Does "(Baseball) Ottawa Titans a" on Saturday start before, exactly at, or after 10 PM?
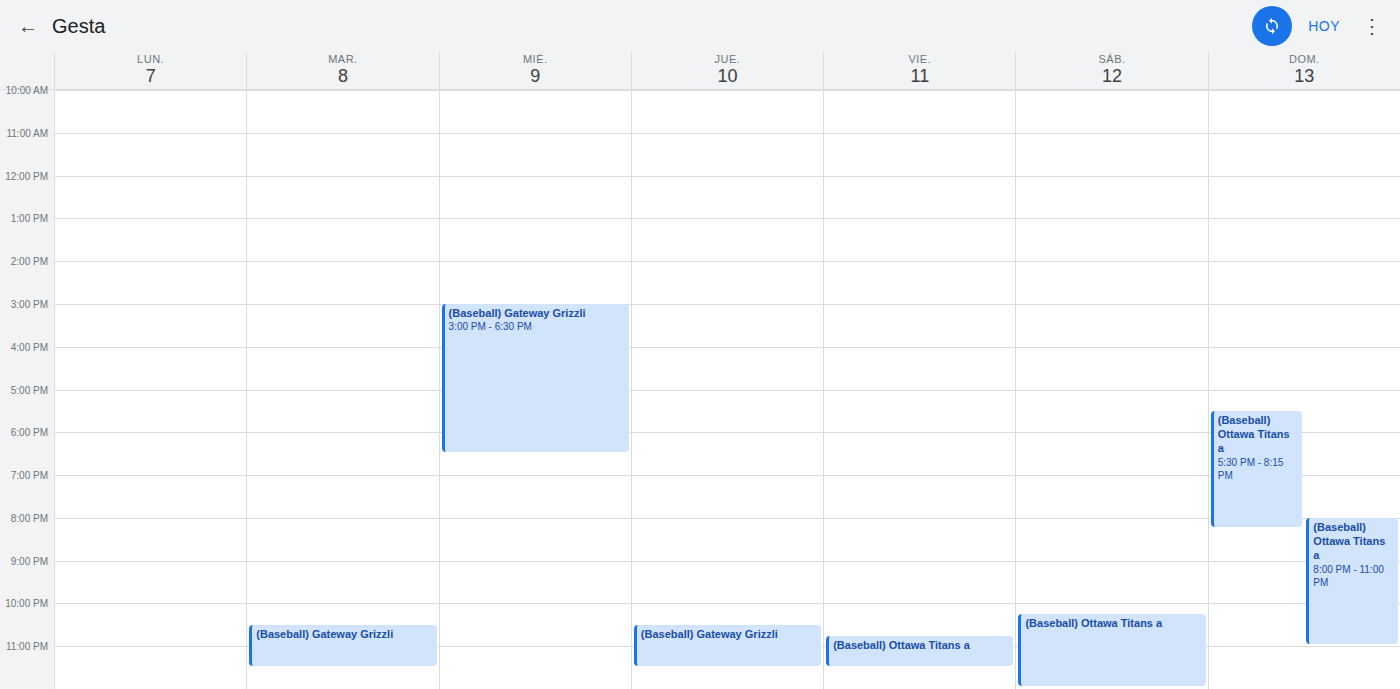
10:15 PM -- after 10 PM, 15 minutes below the 10 PM line.